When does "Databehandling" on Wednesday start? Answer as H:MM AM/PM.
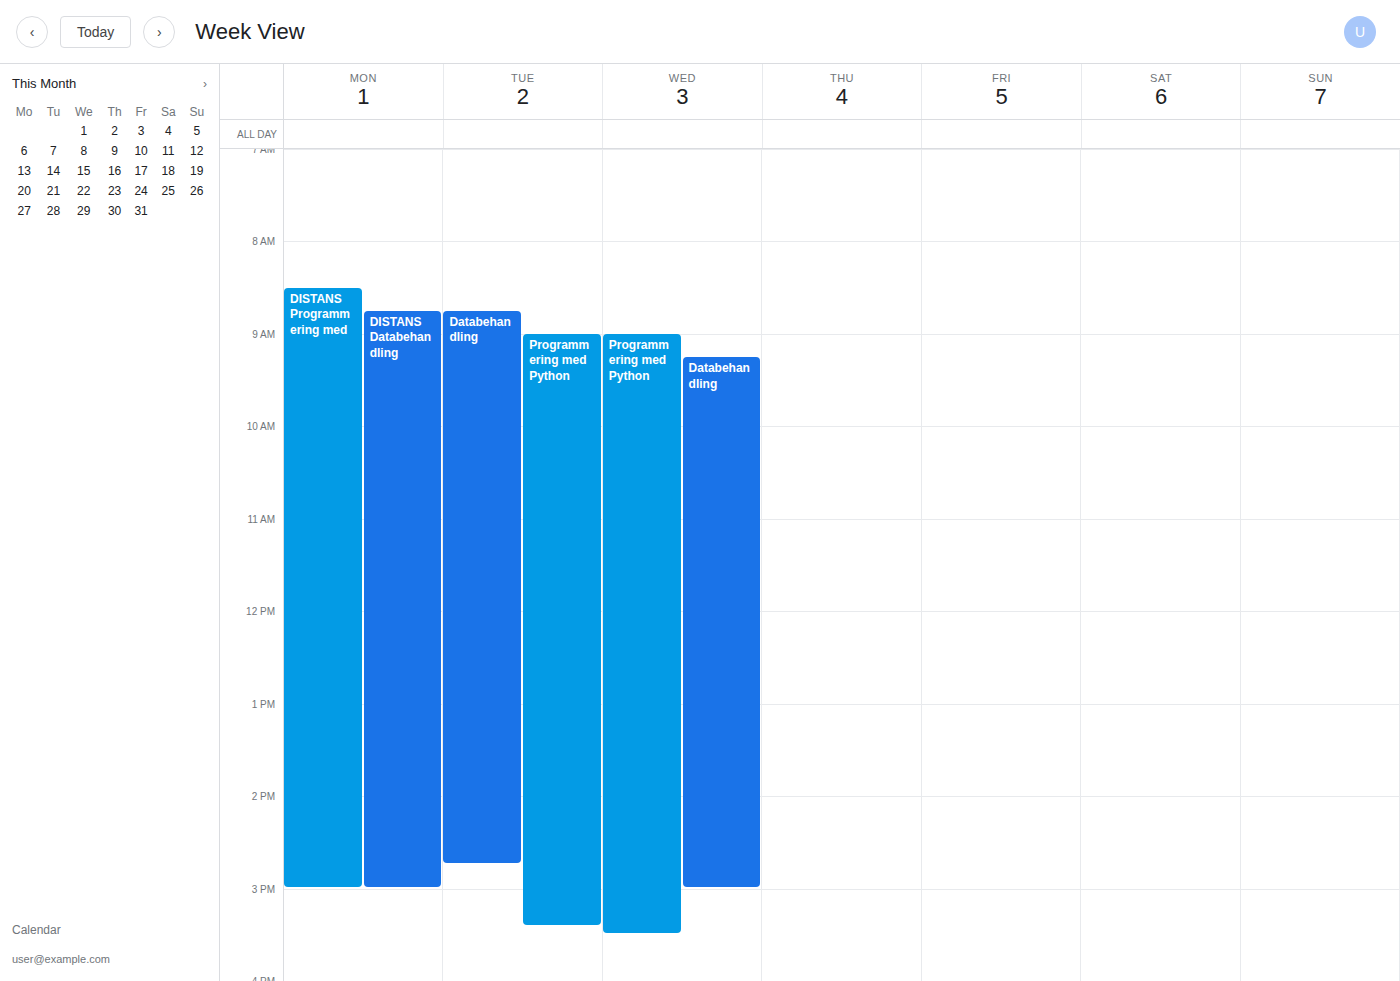
9:15 AM